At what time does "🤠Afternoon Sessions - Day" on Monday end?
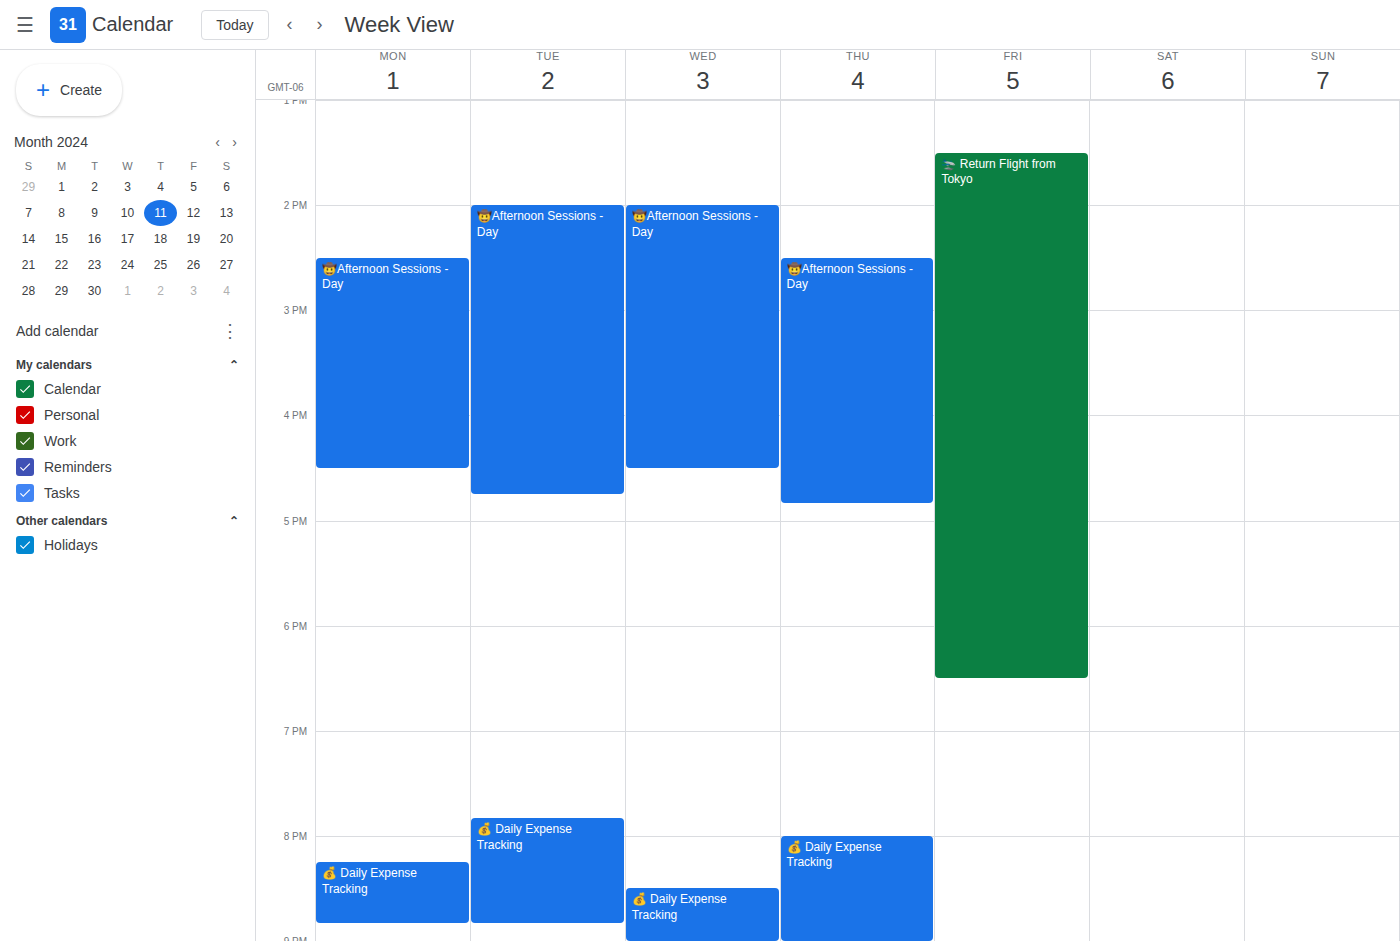
4:30 PM